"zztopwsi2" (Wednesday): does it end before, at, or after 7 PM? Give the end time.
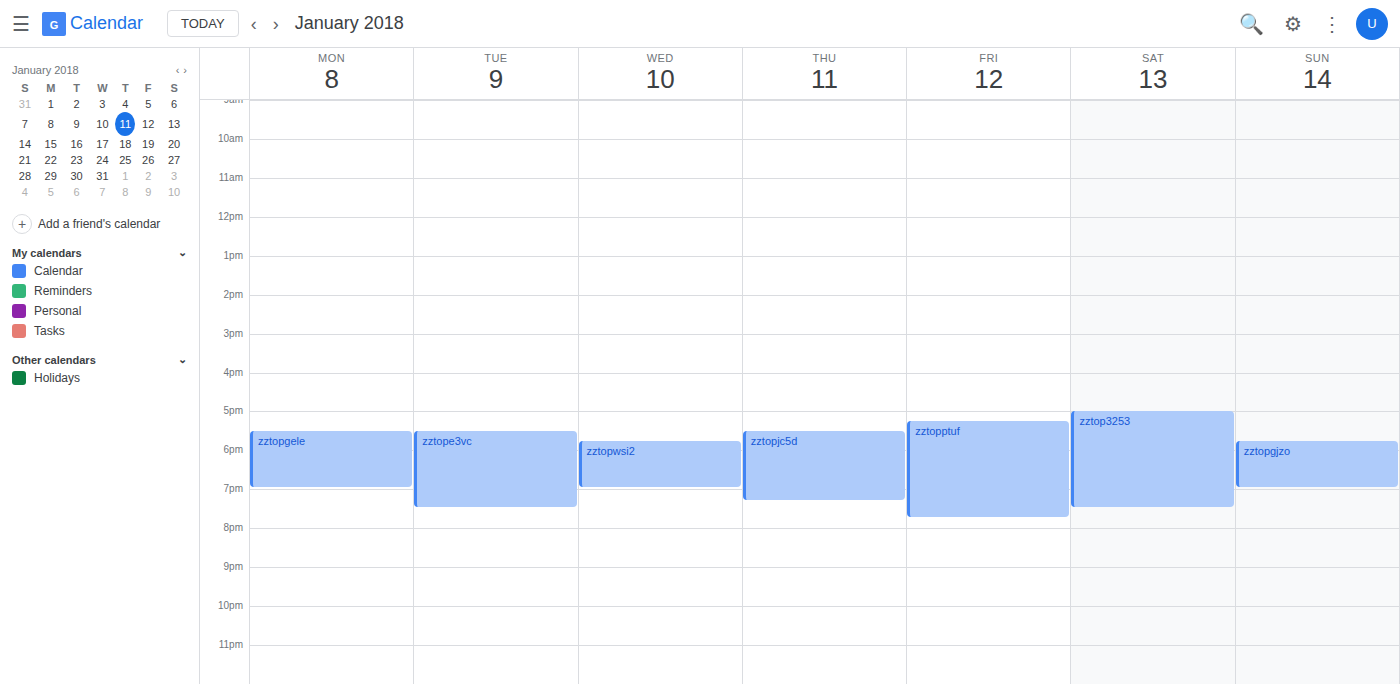
7:00 PM -- exactly at 7 PM, on the 7 PM line.